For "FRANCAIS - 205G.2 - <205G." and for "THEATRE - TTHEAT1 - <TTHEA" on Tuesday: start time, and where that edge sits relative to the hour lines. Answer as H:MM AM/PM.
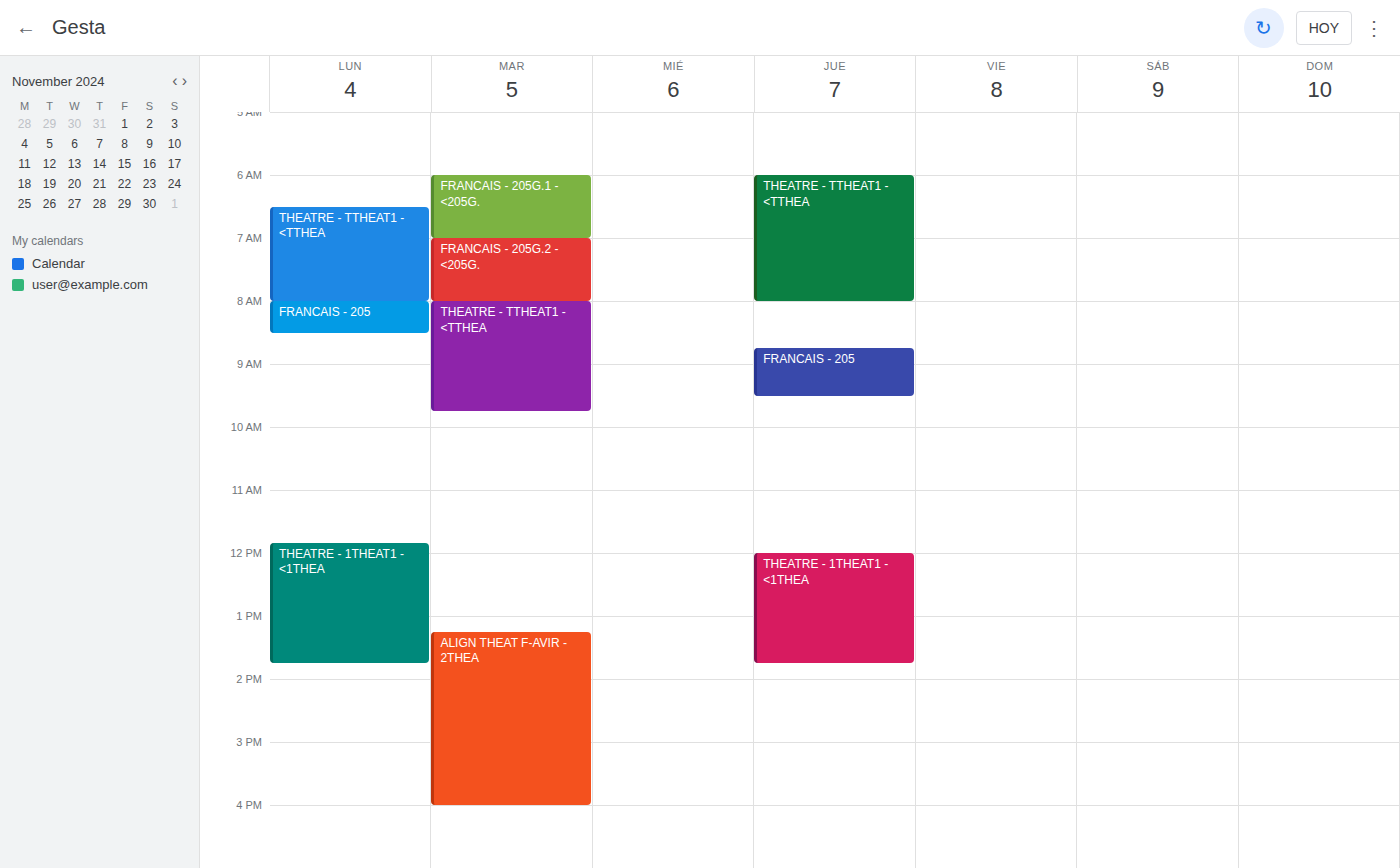
"FRANCAIS - 205G.2 - <205G.": 7:00 AM, exactly on the 7 AM line. "THEATRE - TTHEAT1 - <TTHEA": 8:00 AM, exactly on the 8 AM line.